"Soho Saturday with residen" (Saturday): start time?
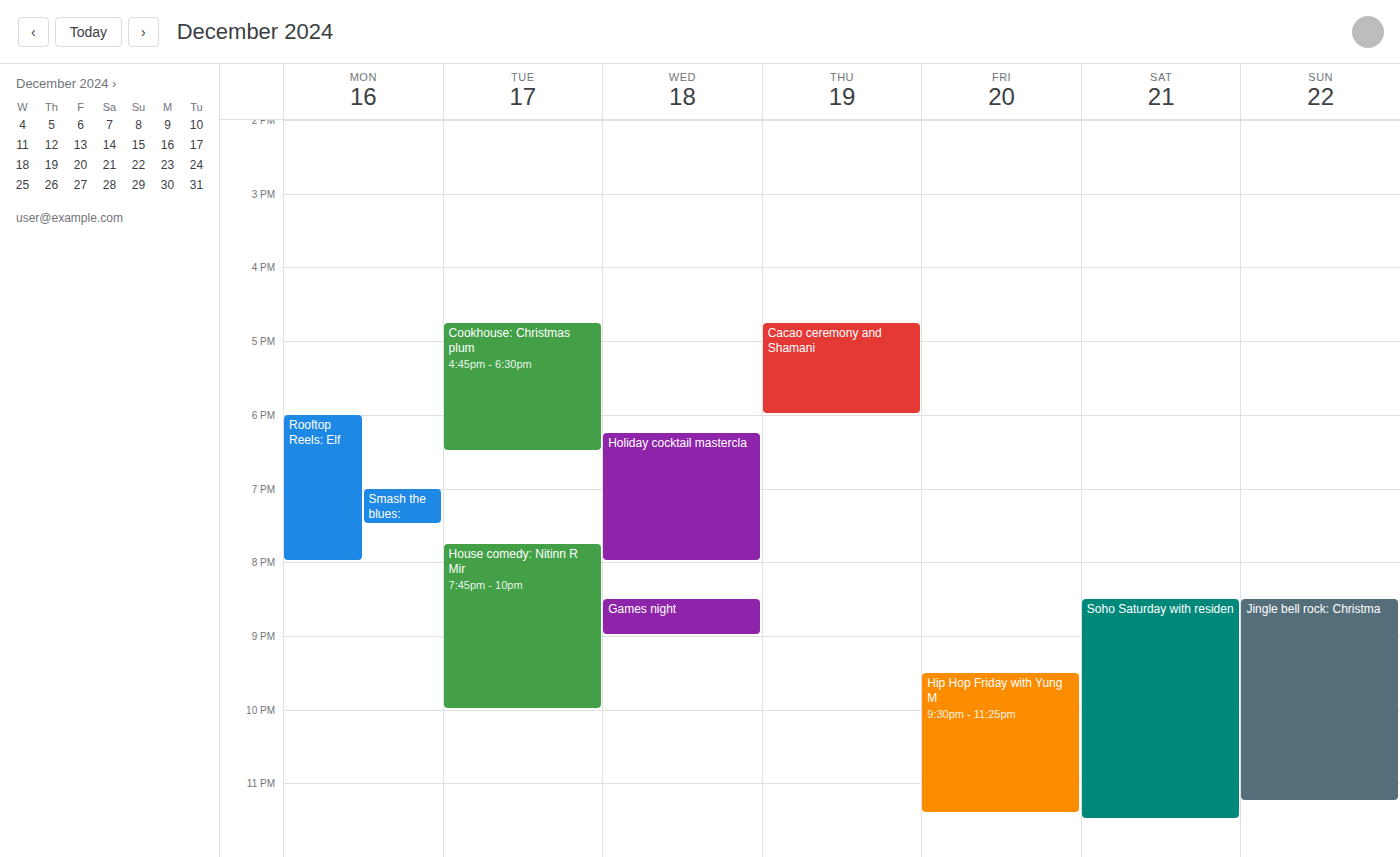
8:30 PM